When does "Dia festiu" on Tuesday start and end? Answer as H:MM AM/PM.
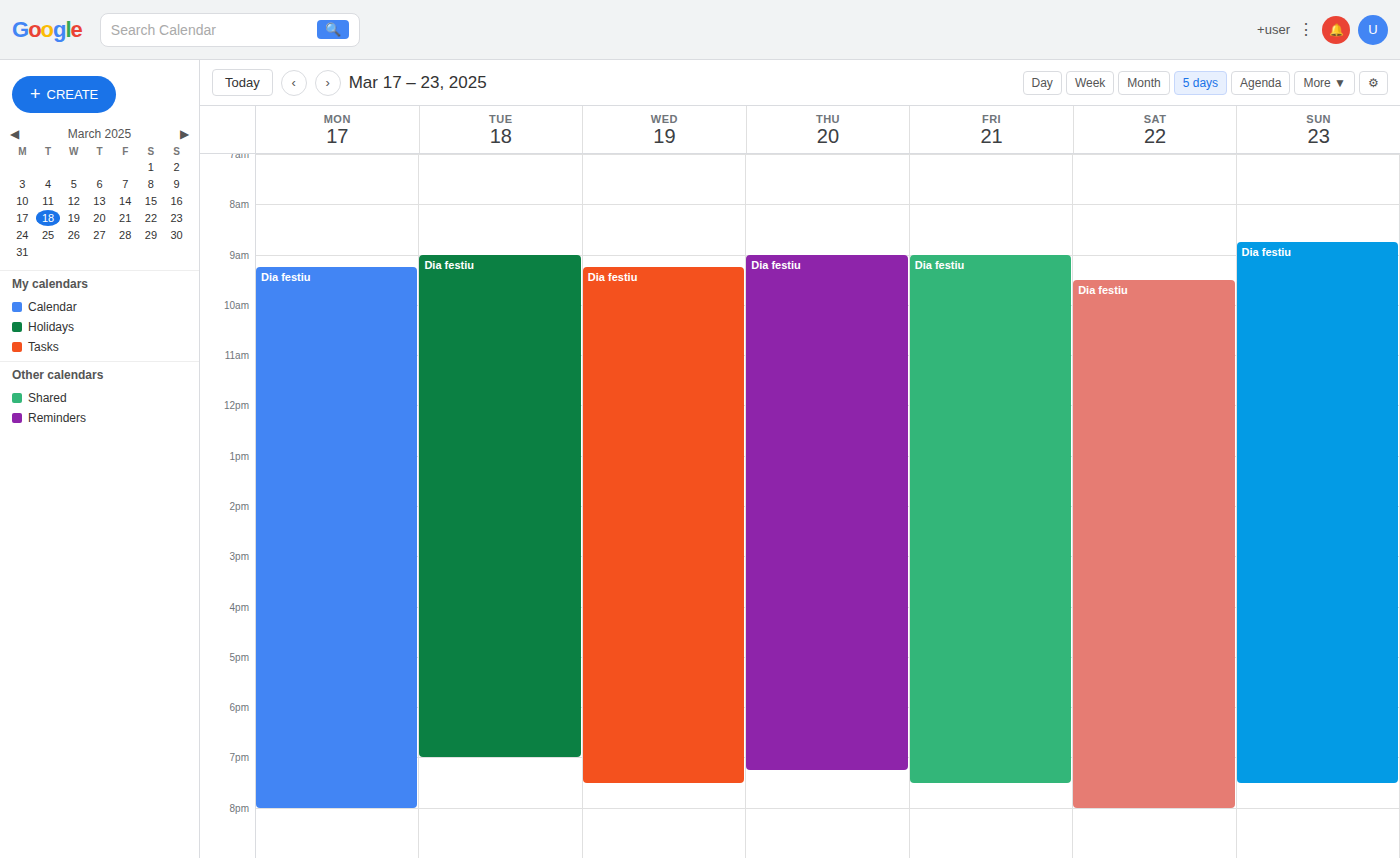
9:00 AM to 7:00 PM